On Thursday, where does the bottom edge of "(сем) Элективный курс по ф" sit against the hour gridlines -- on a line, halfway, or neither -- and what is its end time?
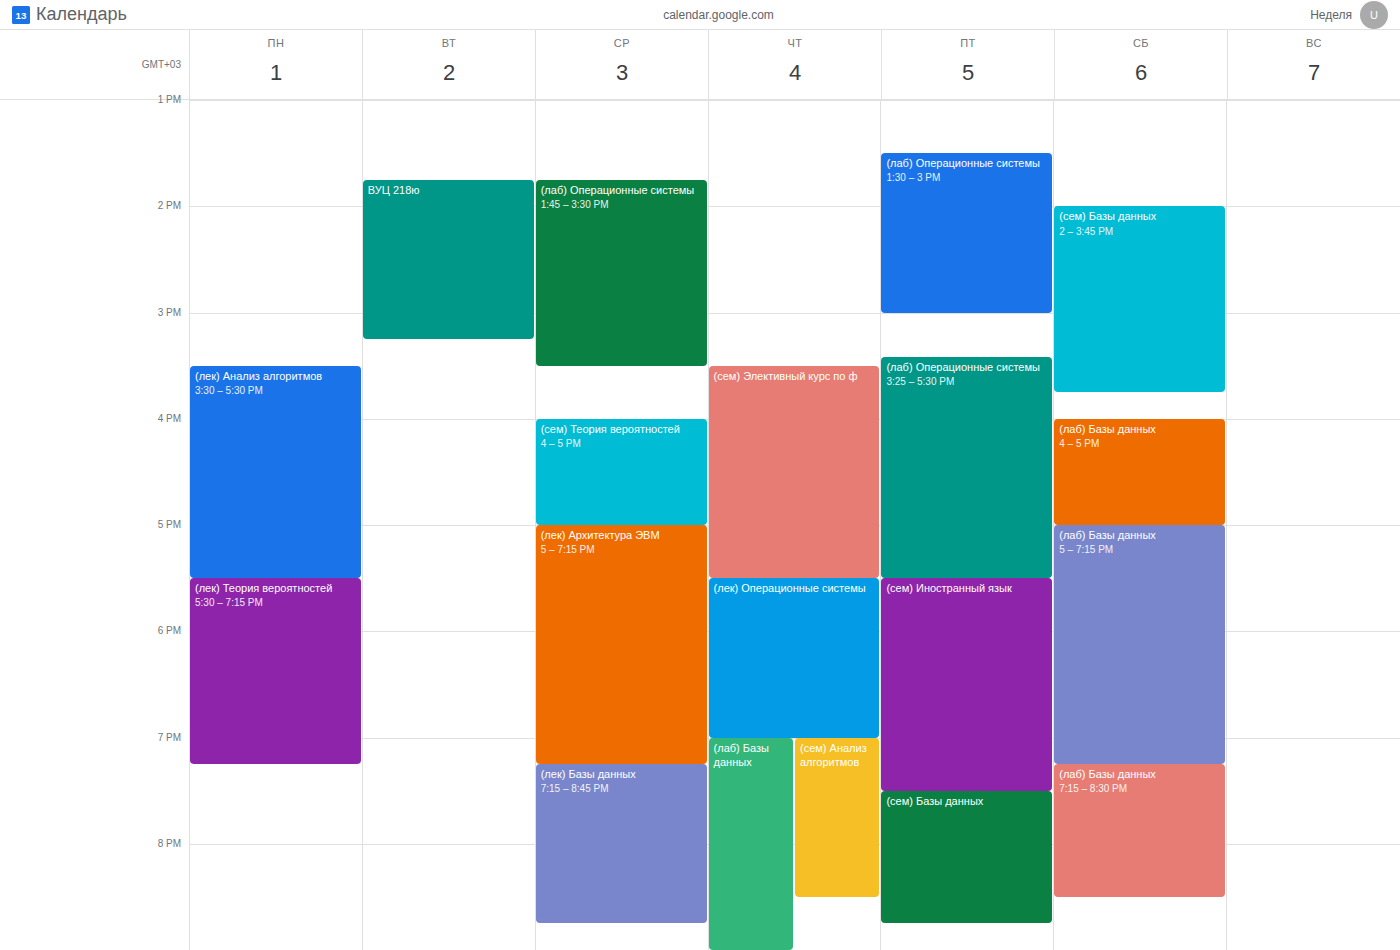
5:30 PM -- halfway between the 5 PM and 6 PM lines.